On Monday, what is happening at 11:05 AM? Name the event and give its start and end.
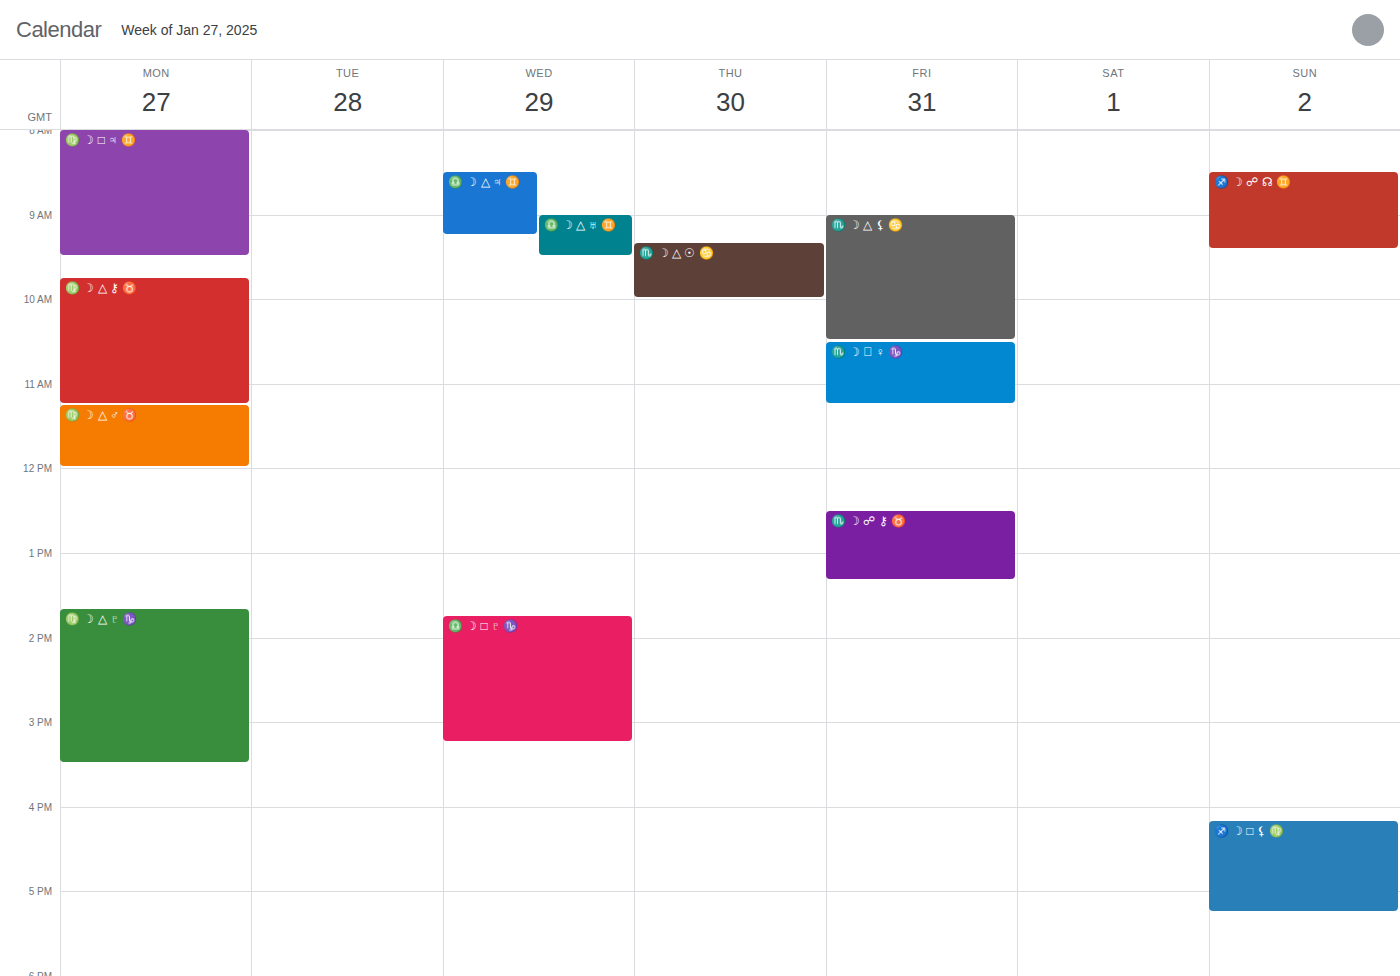
"♍️ ☽ △ ⚷ ♉️", 9:45 AM to 11:15 AM